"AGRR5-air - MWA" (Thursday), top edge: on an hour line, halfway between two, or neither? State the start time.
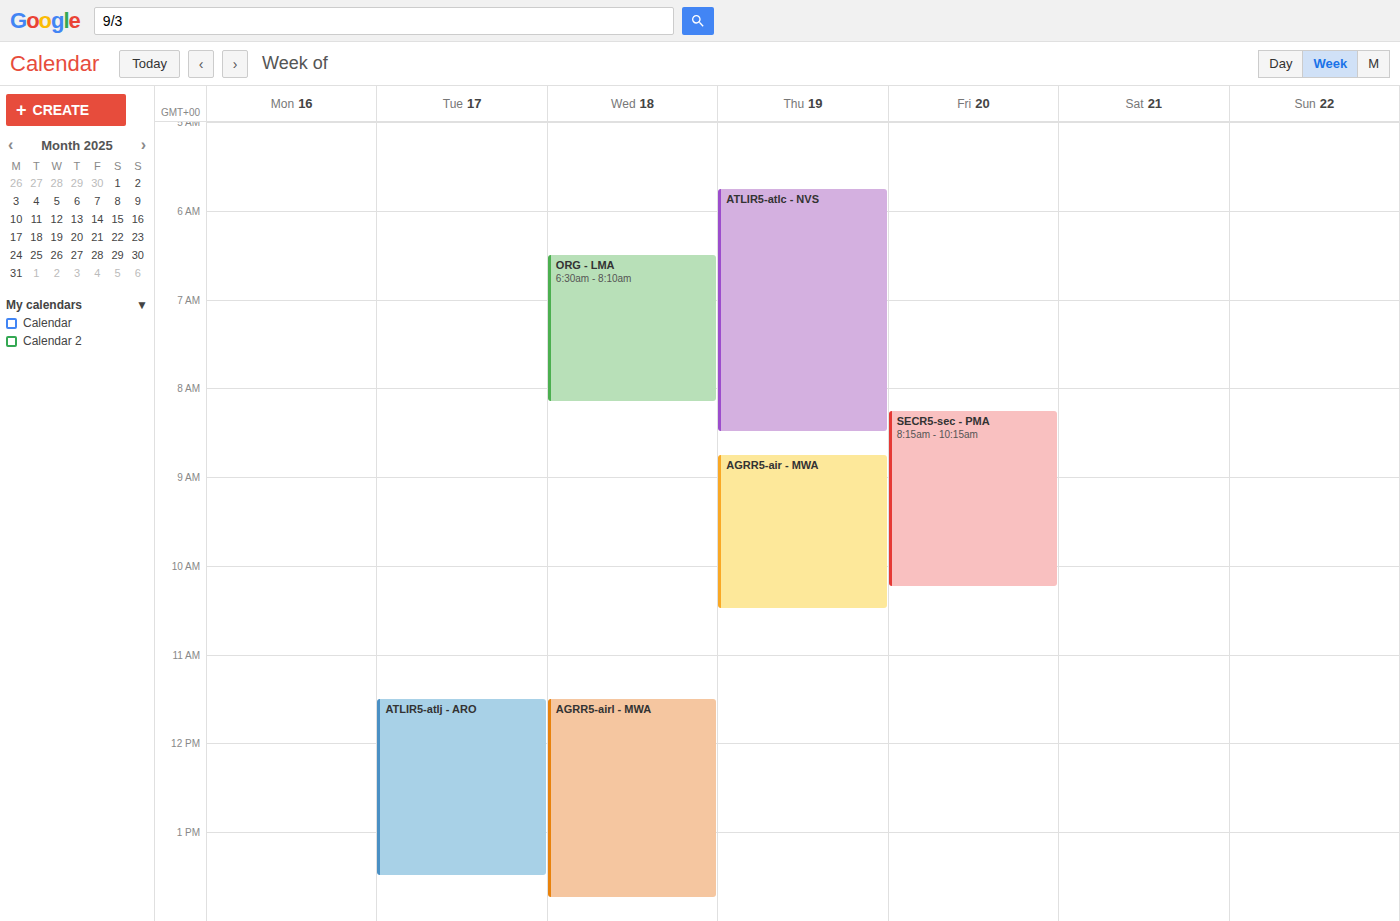
8:45 AM -- neither: three quarters of the way from the 8 AM line to the 9 AM line.